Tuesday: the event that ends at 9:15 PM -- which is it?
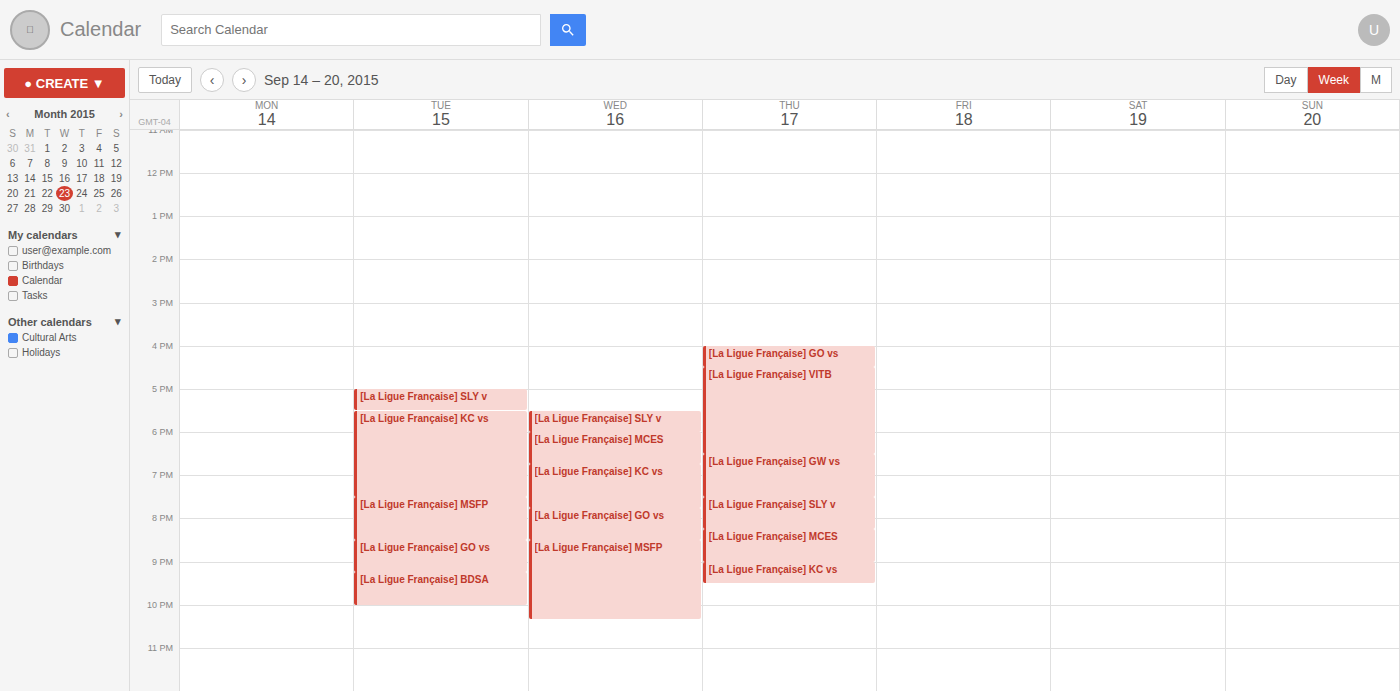
"[La Ligue Française] GO vs"